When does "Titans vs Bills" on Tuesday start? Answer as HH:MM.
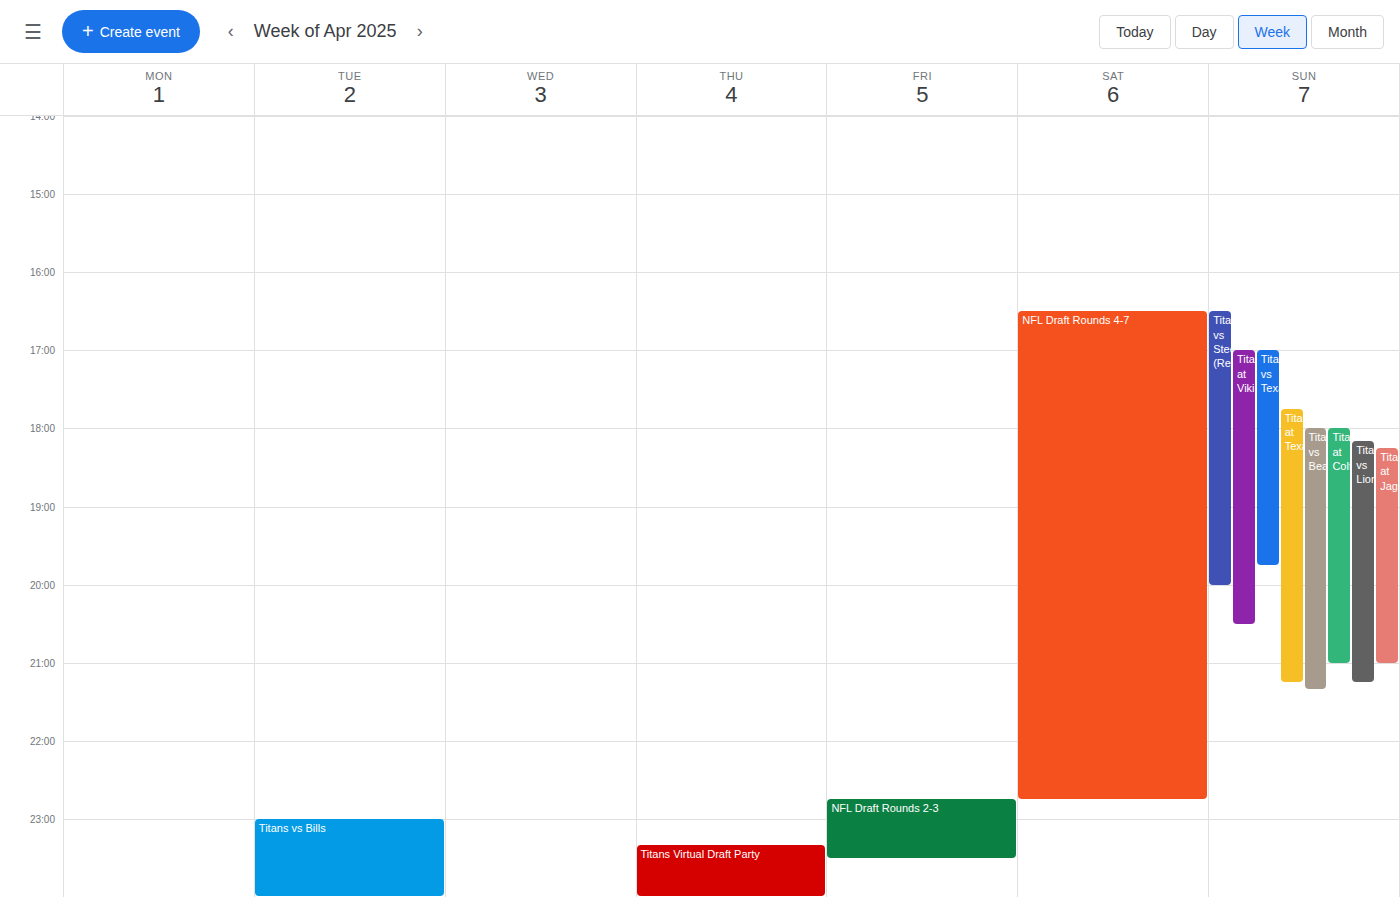
23:00